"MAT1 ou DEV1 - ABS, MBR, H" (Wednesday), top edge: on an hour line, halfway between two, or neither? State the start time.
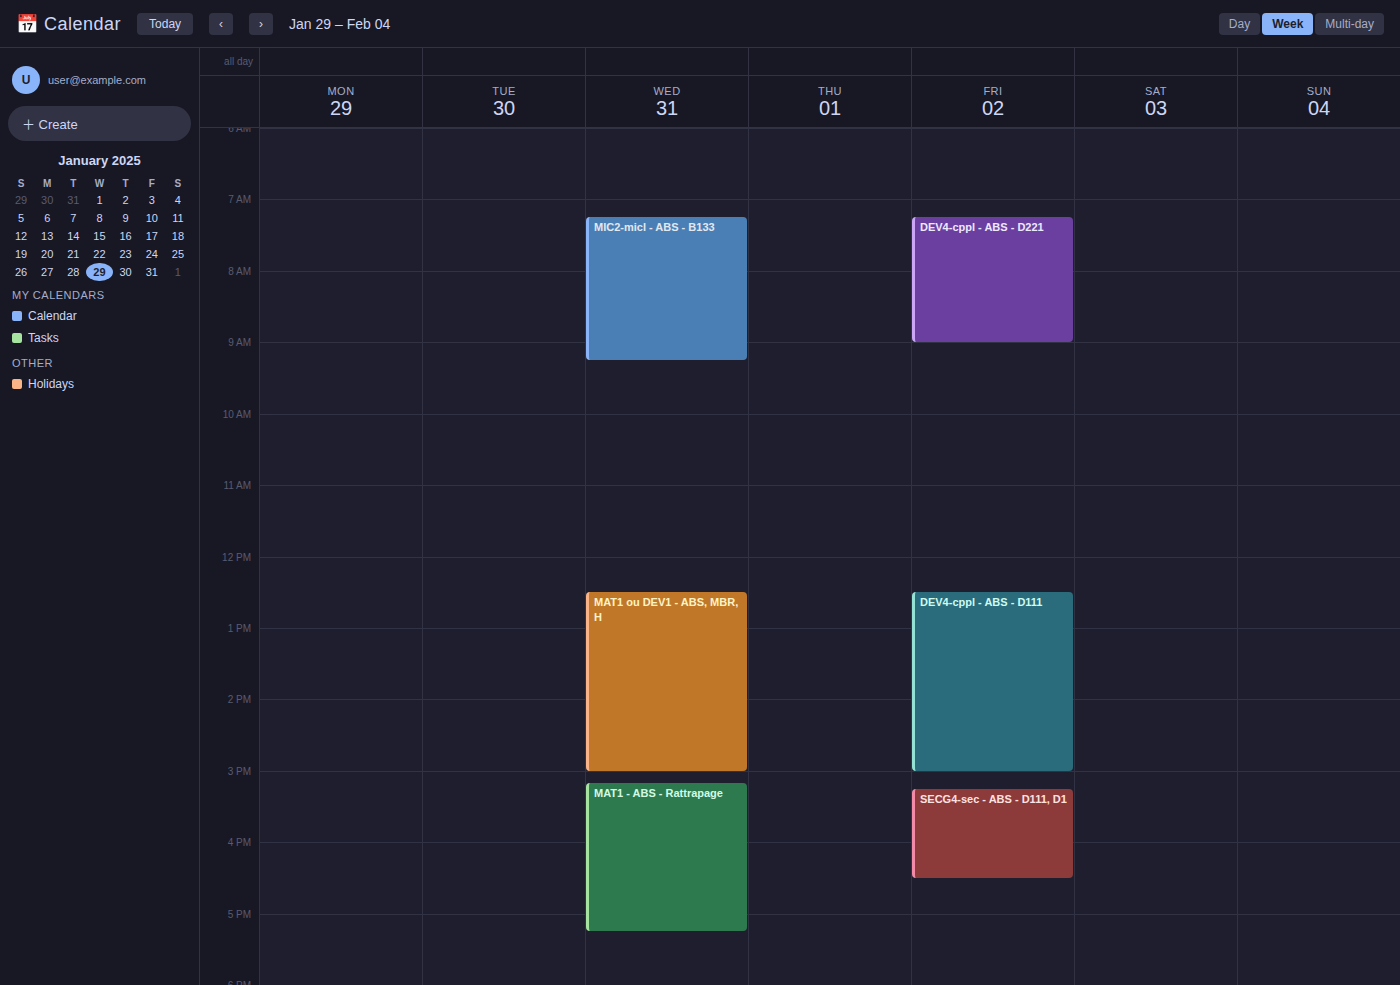
12:30 PM -- halfway between the 12 PM and 1 PM lines.